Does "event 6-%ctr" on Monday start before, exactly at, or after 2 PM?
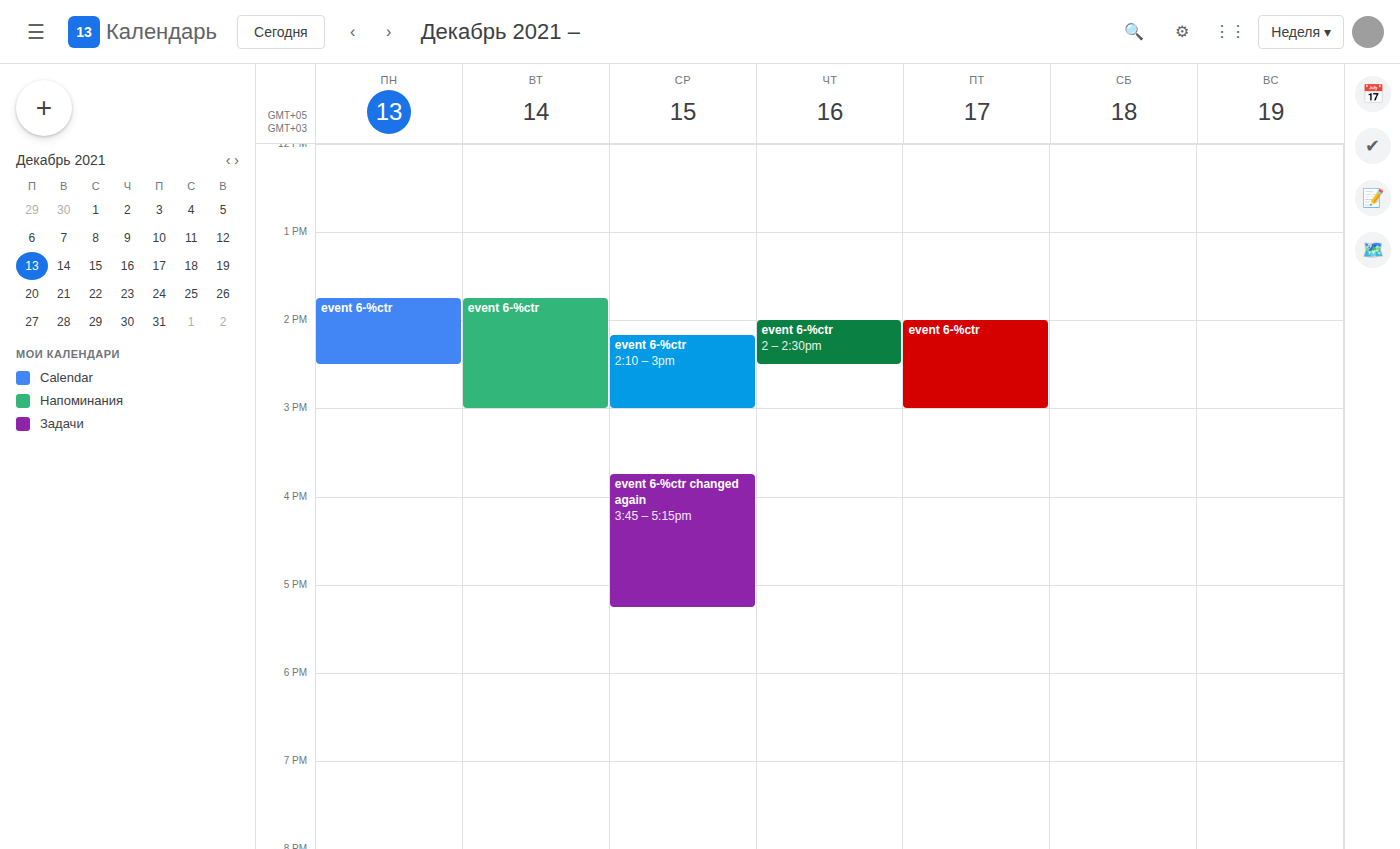
1:45 PM -- before 2 PM, 15 minutes above the 2 PM line.